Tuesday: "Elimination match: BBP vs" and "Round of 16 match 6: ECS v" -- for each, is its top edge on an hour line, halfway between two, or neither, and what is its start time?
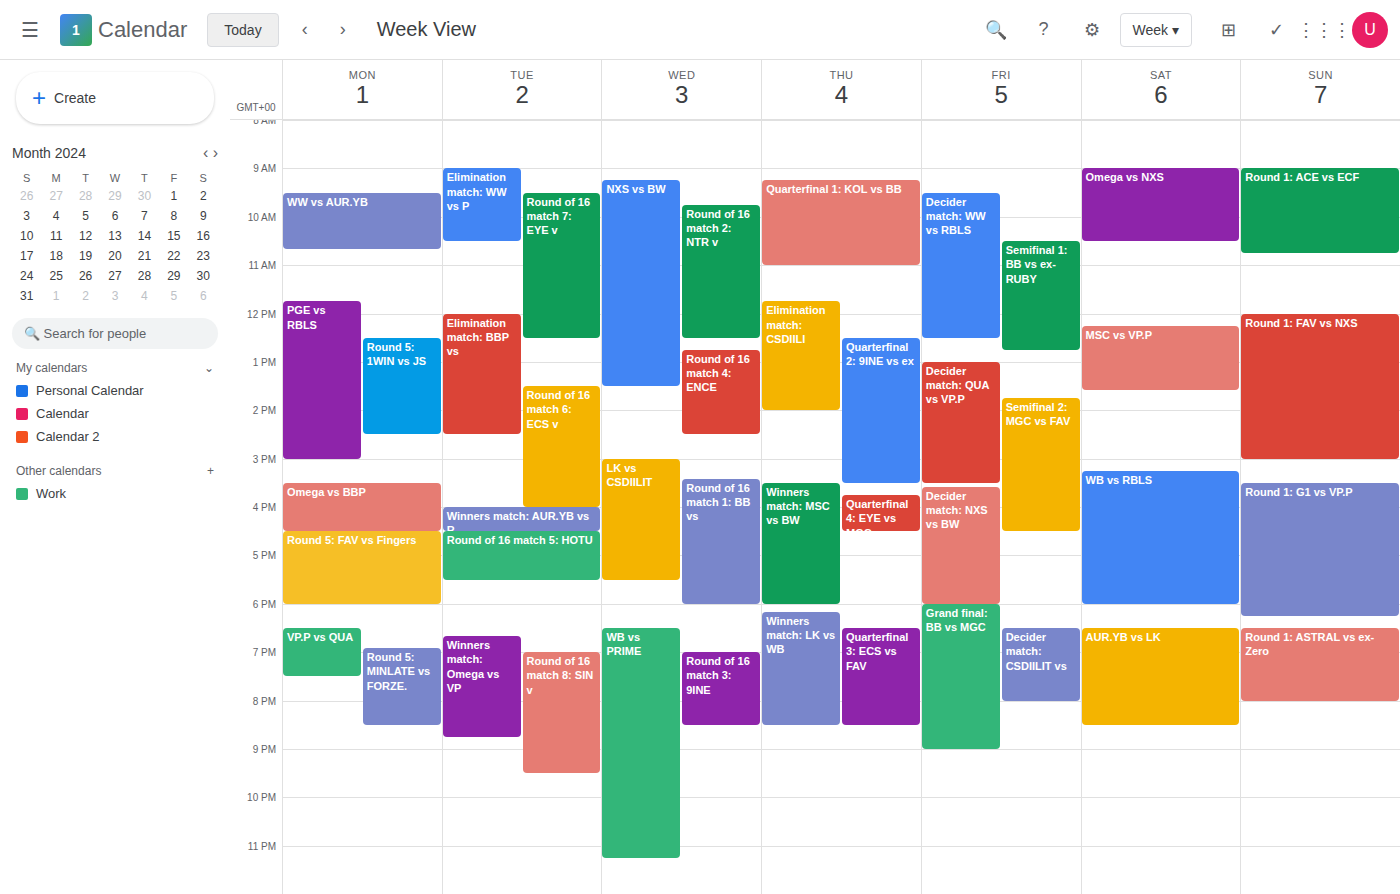
"Elimination match: BBP vs": 12:00, exactly on the 12:00 line. "Round of 16 match 6: ECS v": 13:30, halfway between the 13:00 and 14:00 lines.